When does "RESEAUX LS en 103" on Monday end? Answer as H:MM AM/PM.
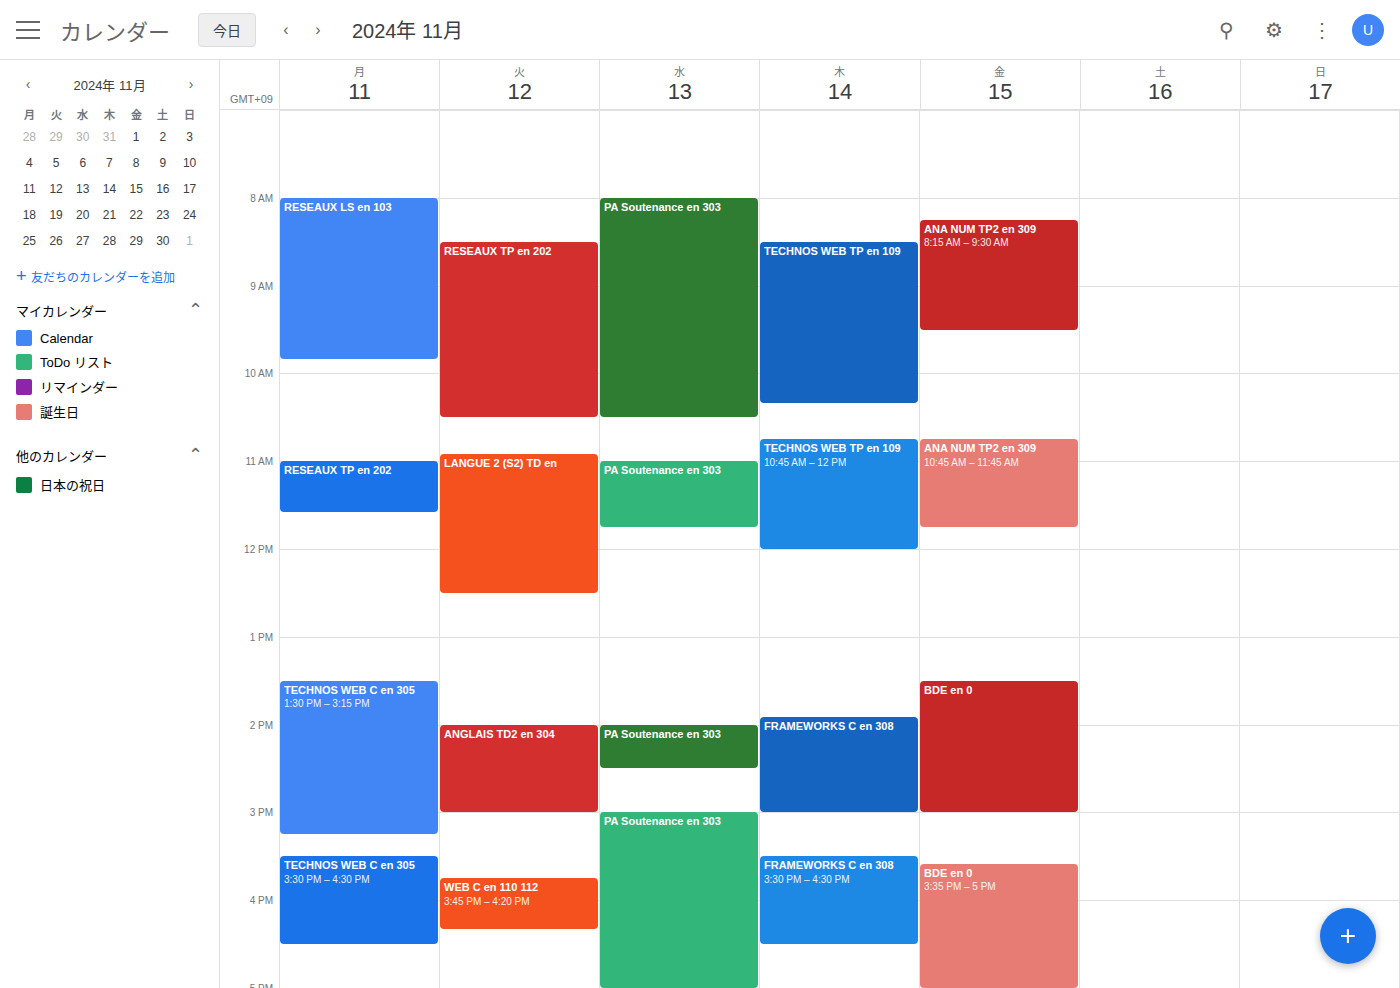
9:50 AM